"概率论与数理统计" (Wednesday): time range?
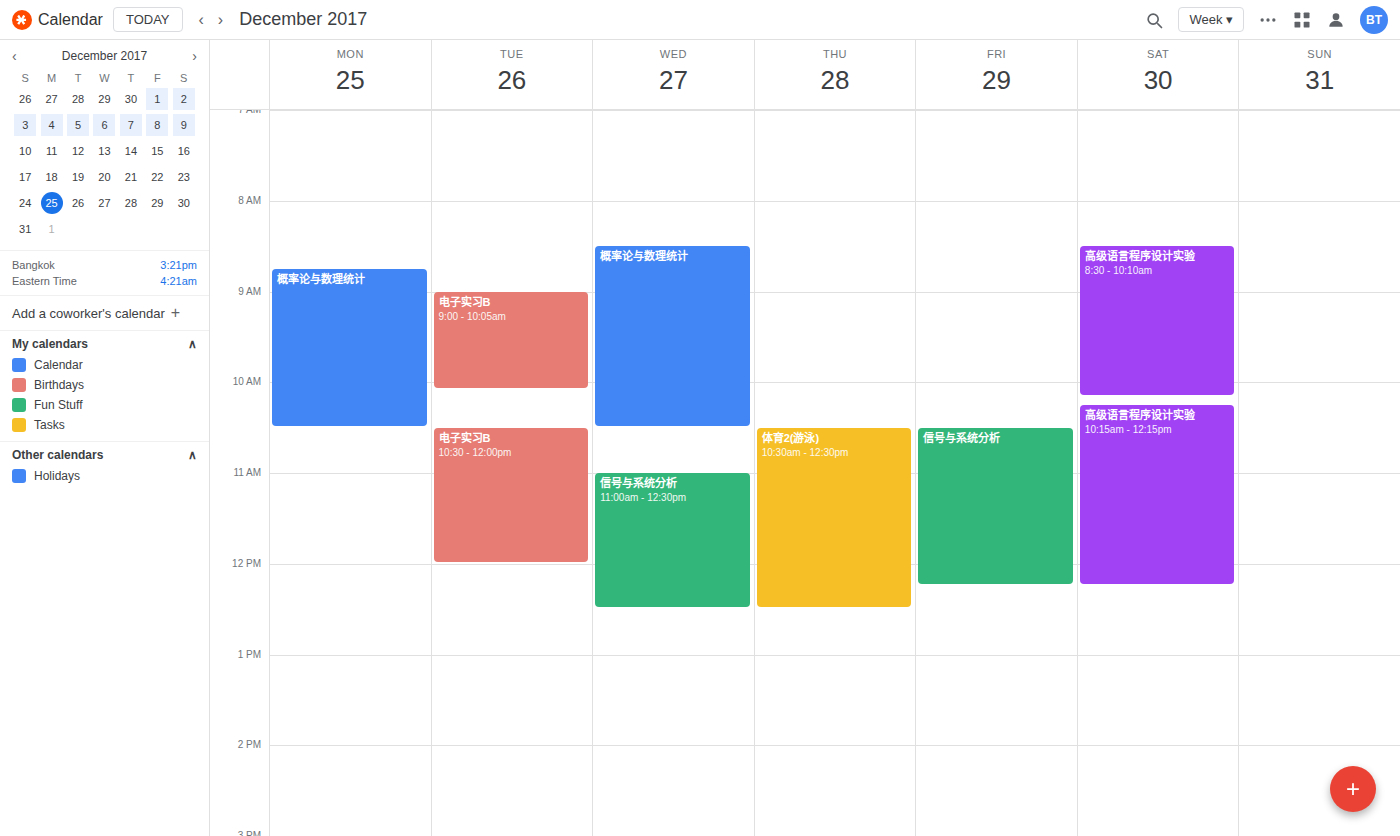
8:30 AM to 10:30 AM